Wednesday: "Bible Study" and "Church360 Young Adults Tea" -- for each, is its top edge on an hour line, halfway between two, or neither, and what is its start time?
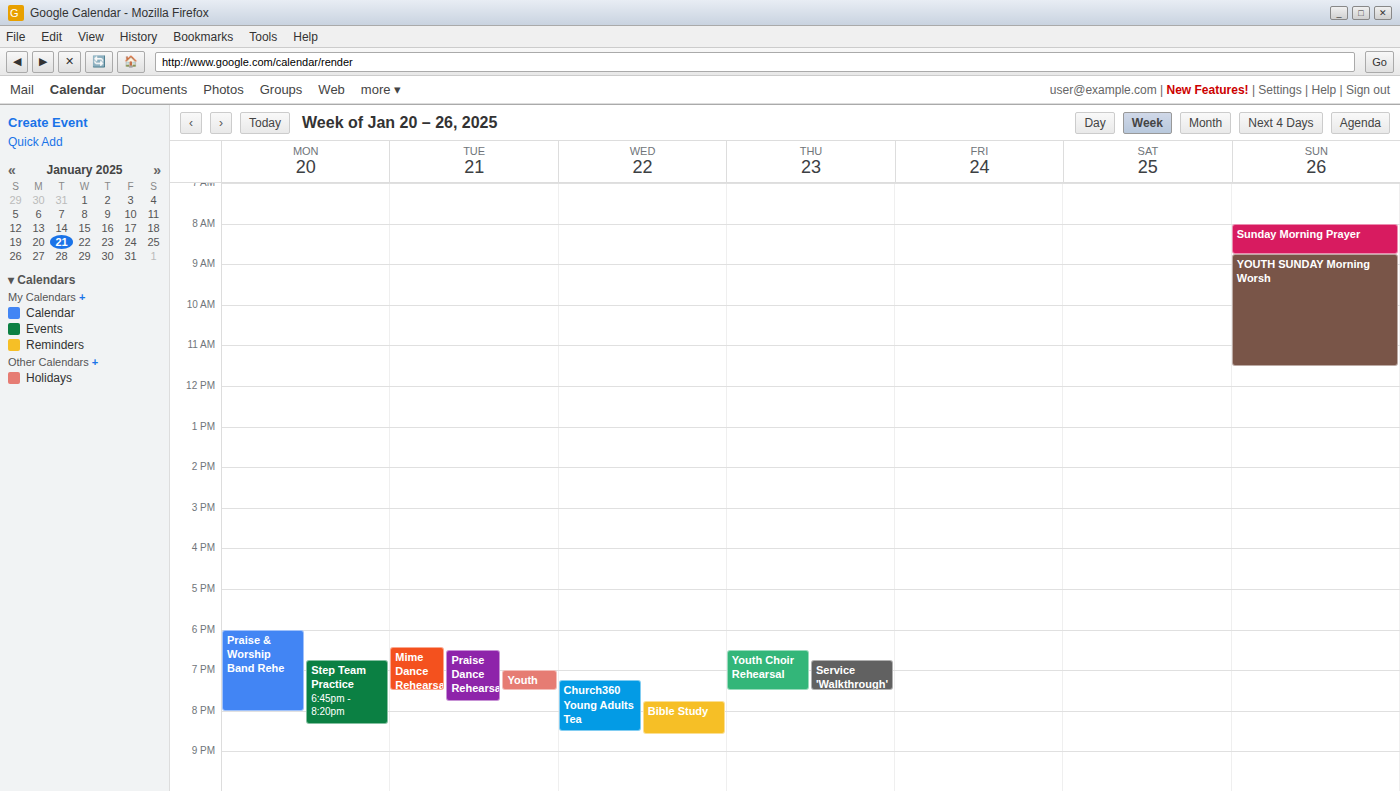
"Bible Study": 7:45 PM, neither: three quarters of the way from the 7 PM line to the 8 PM line. "Church360 Young Adults Tea": 7:15 PM, neither: a quarter of the way from the 7 PM line to the 8 PM line.